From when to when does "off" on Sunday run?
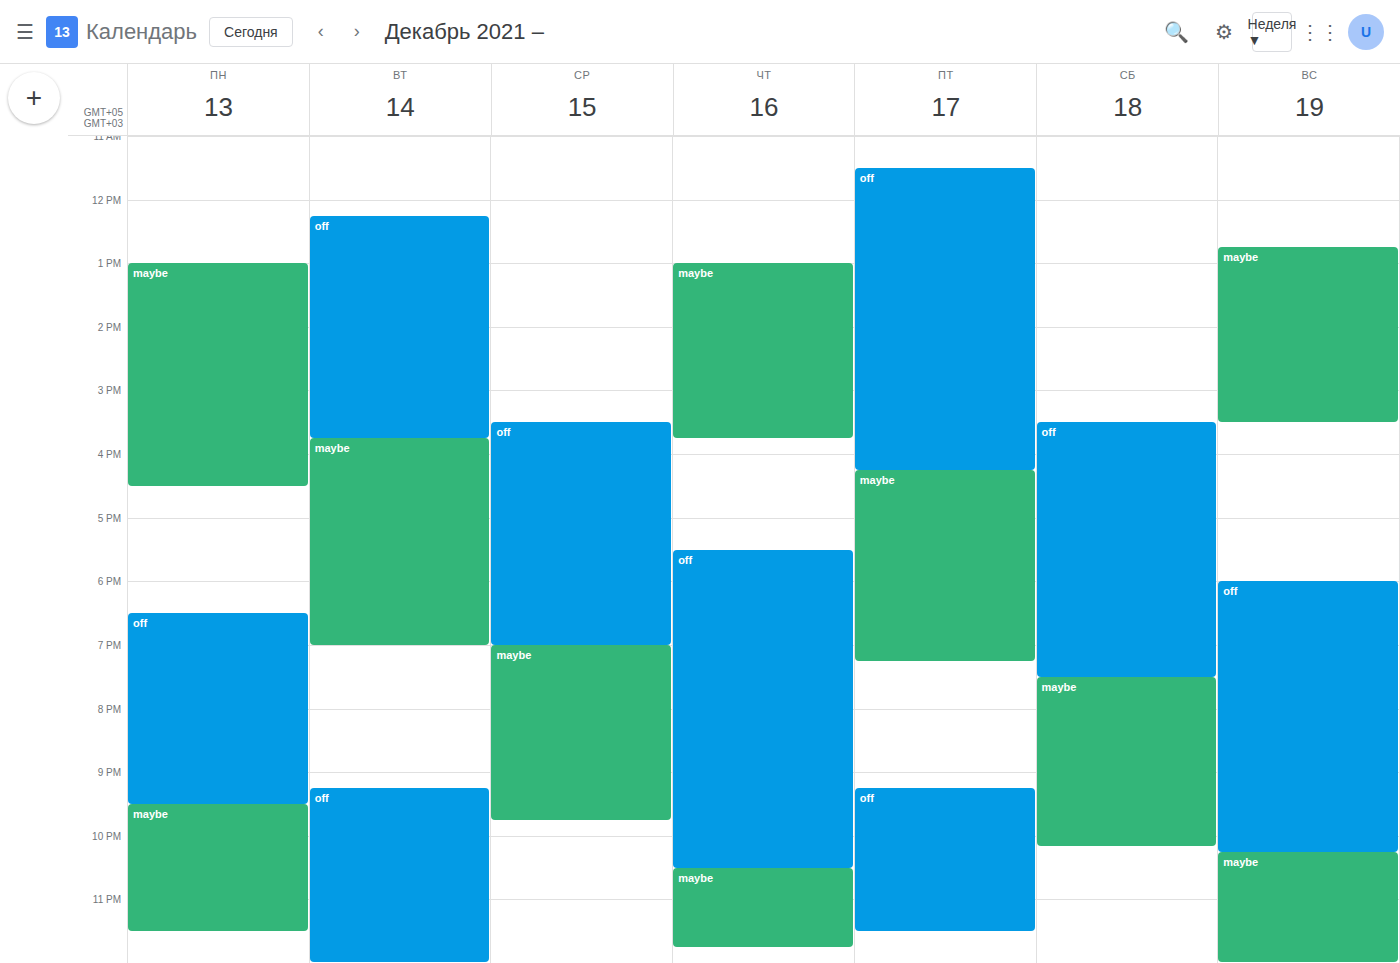
18:00 to 22:15